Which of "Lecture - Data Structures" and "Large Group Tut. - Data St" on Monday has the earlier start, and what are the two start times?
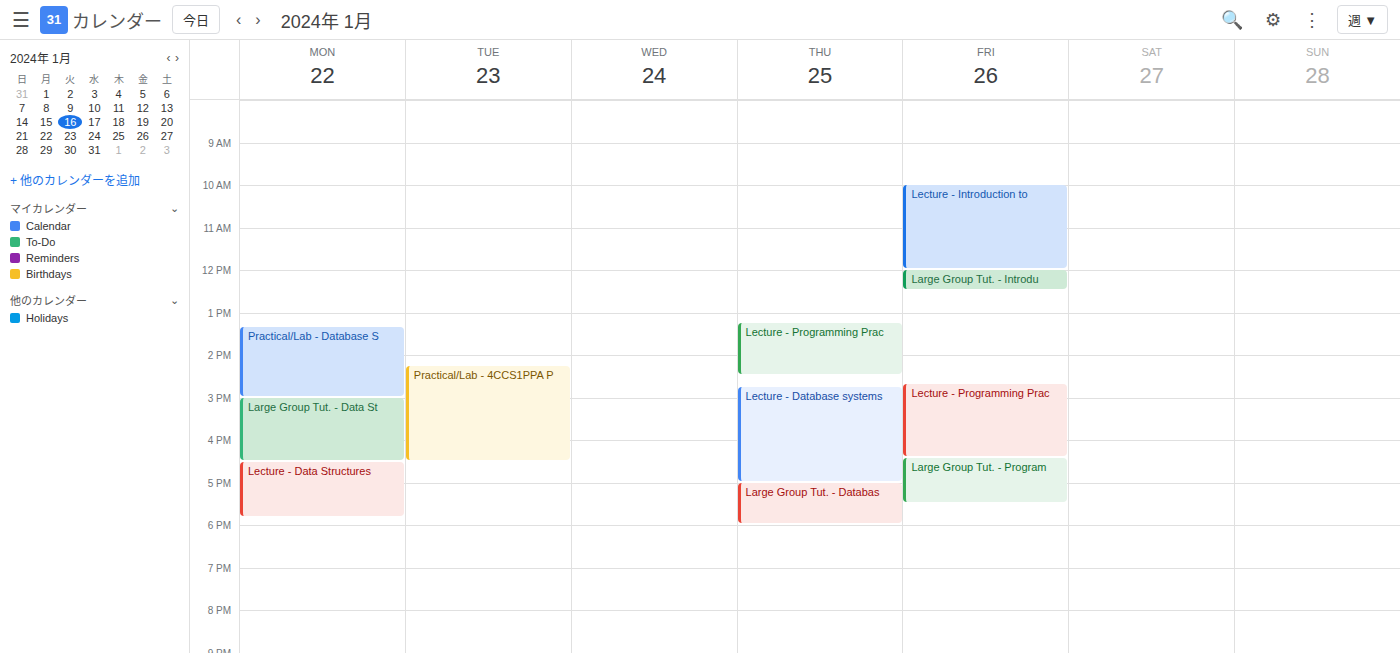
"Large Group Tut. - Data St" 15:00; "Lecture - Data Structures" 16:30.